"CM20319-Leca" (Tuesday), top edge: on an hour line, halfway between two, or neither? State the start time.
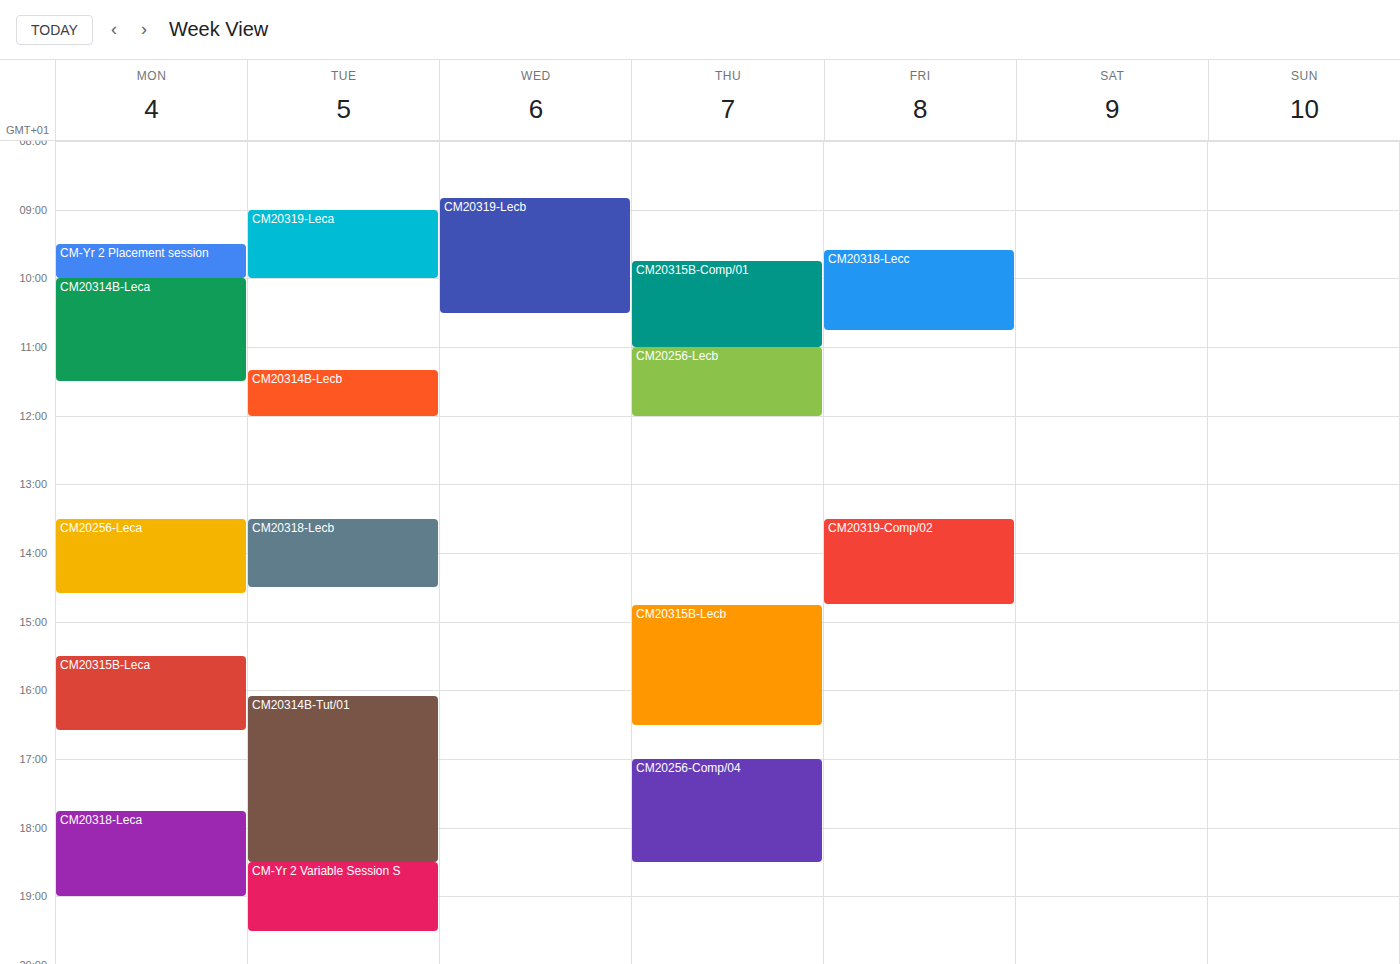
9:00 AM -- exactly on the 9 AM line.